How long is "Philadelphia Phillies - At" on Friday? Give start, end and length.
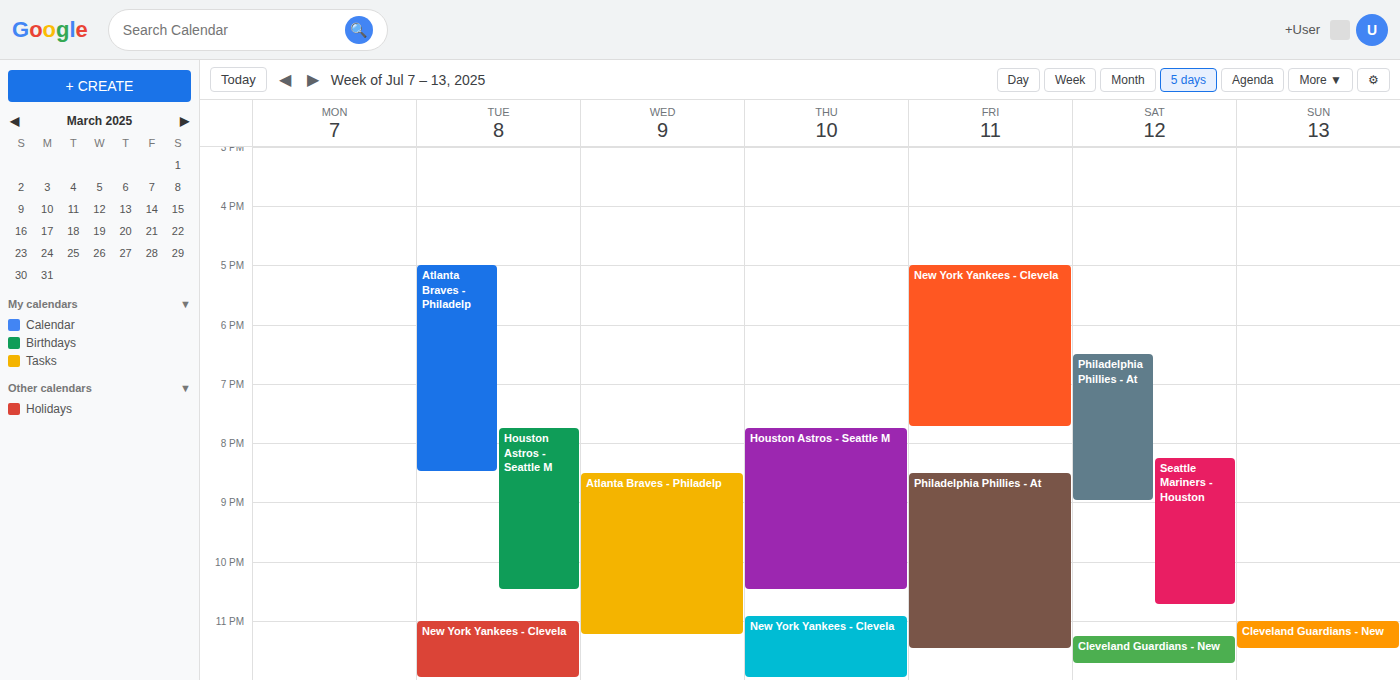
8:30 PM to 11:30 PM, 3 hours